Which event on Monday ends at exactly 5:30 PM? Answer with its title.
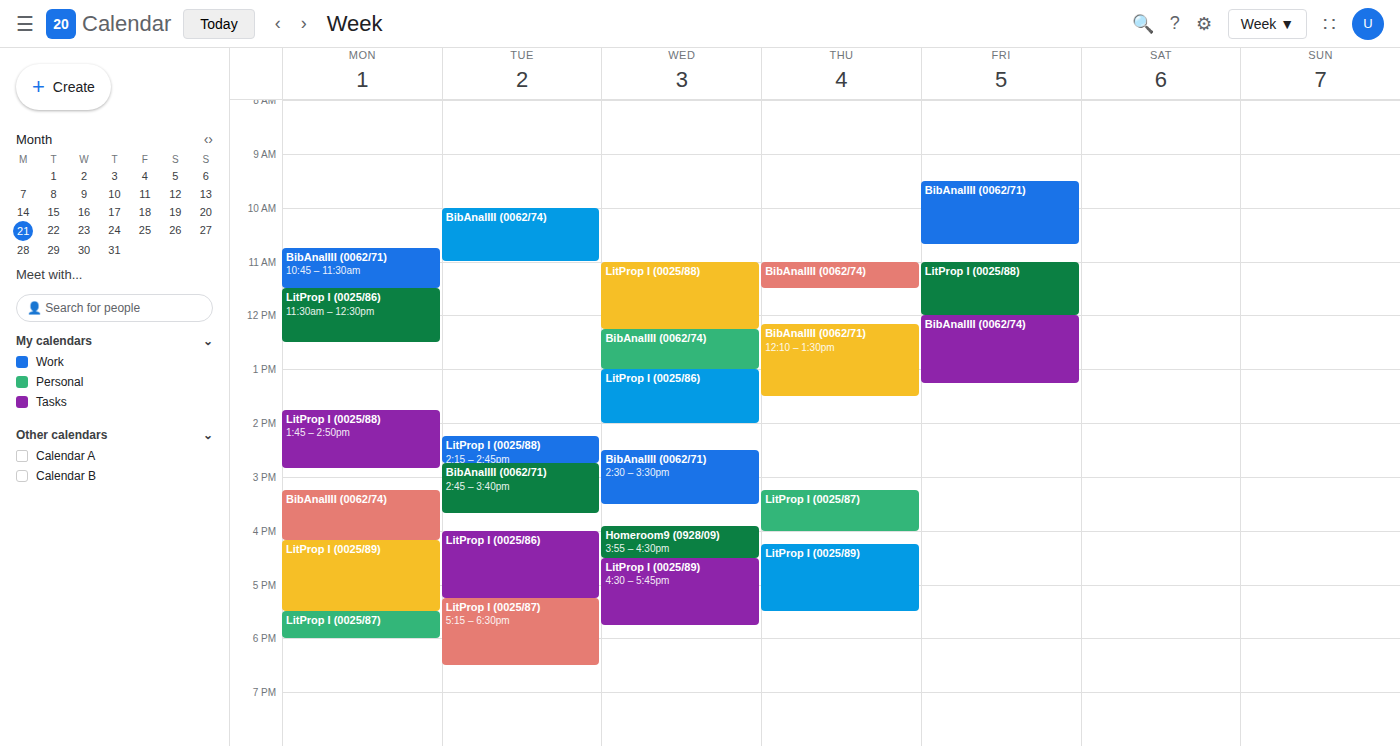
"LitProp I (0025/89)"